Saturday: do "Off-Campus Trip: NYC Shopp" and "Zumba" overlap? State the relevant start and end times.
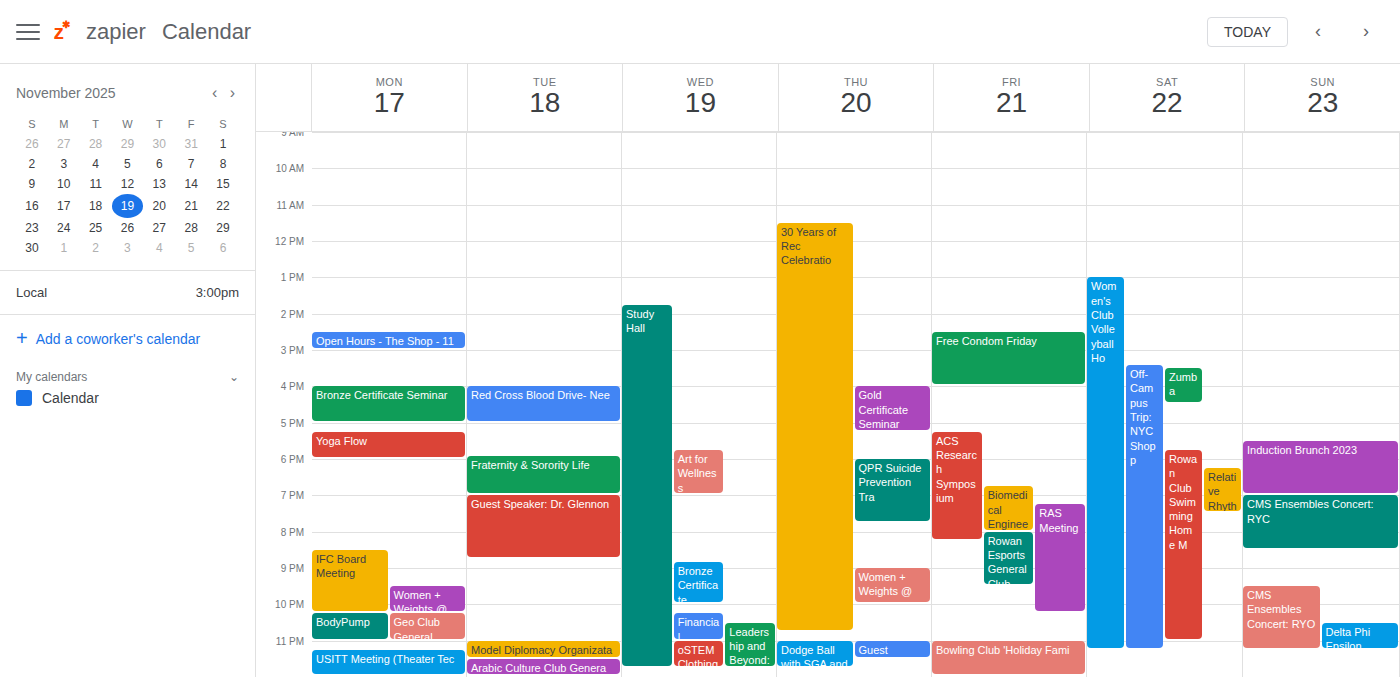
"Zumba" runs 3:30 PM to 4:30 PM, inside "Off-Campus Trip: NYC Shopp" -- they overlap.